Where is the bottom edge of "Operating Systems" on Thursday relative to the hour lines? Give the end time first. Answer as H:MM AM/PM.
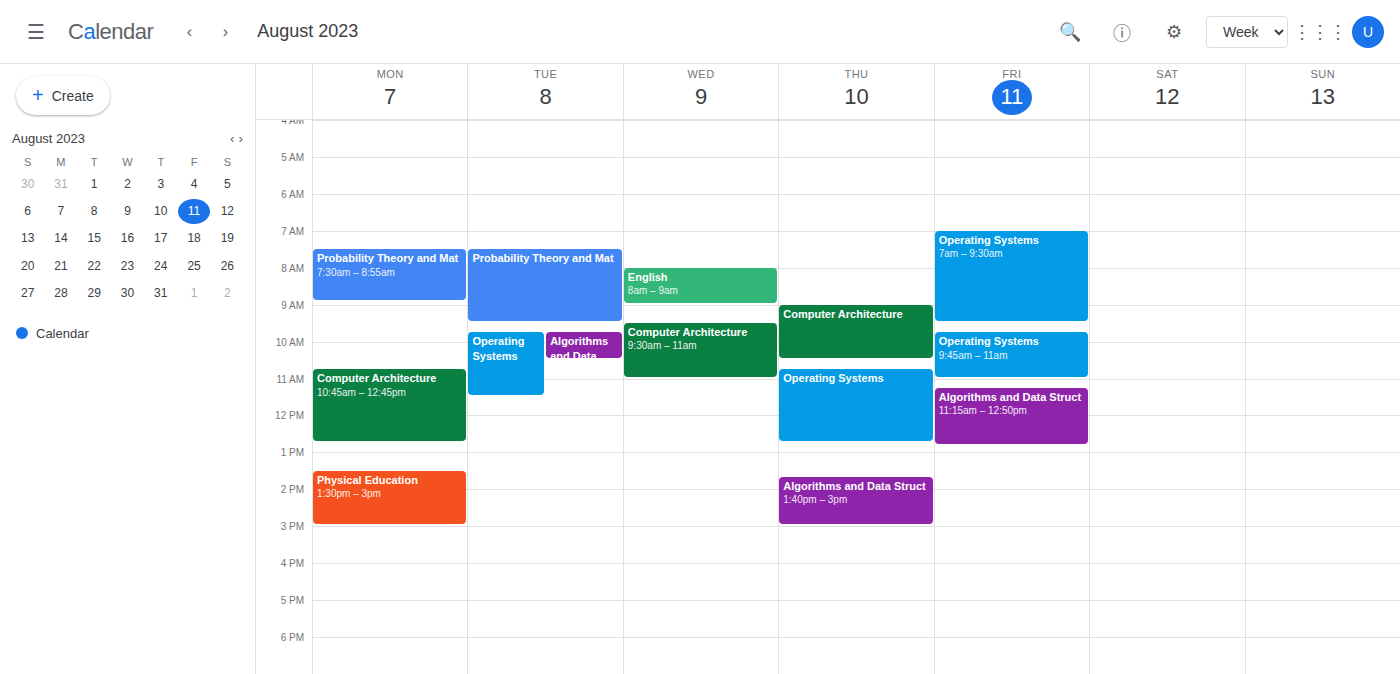
12:45 PM -- neither: three quarters of the way from the 12 PM line to the 1 PM line.